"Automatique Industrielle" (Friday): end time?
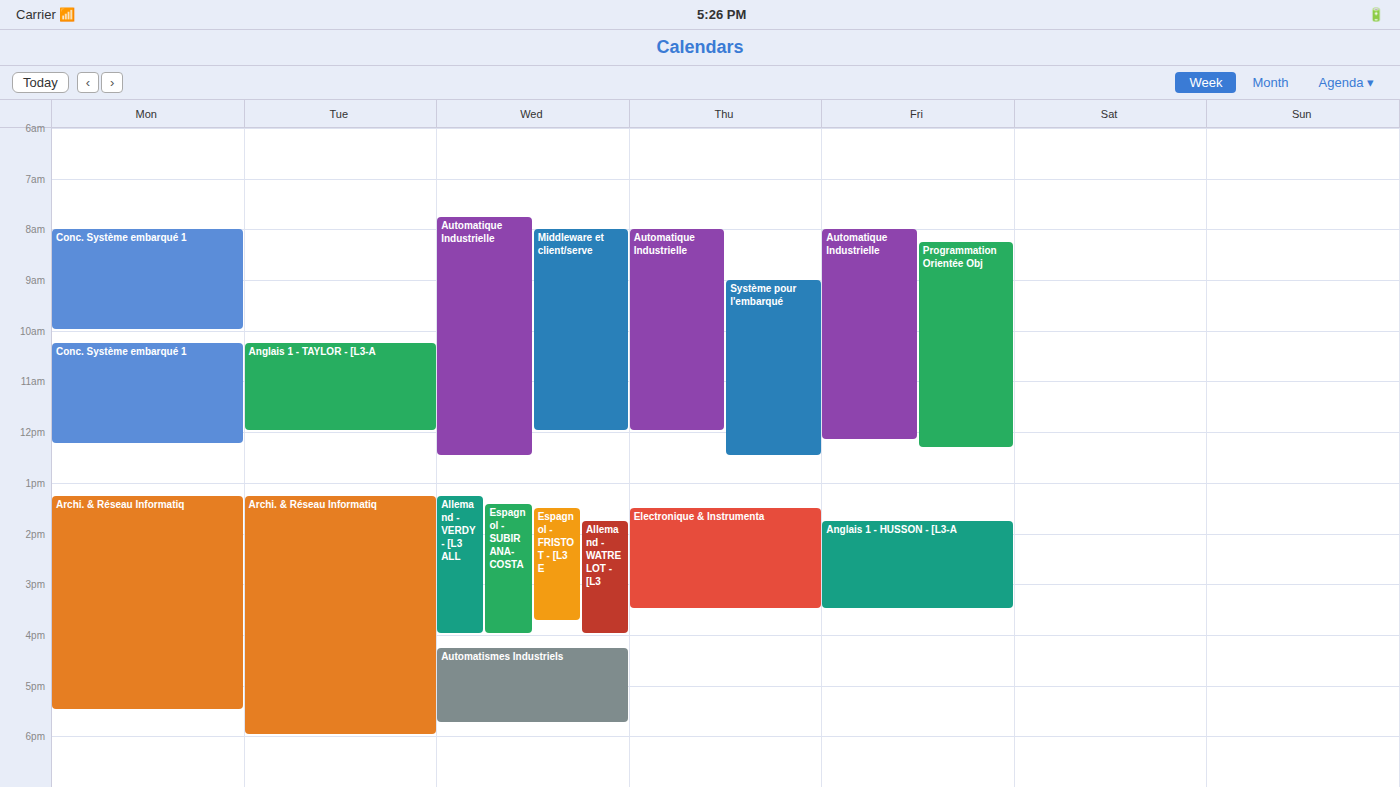
12:10 PM